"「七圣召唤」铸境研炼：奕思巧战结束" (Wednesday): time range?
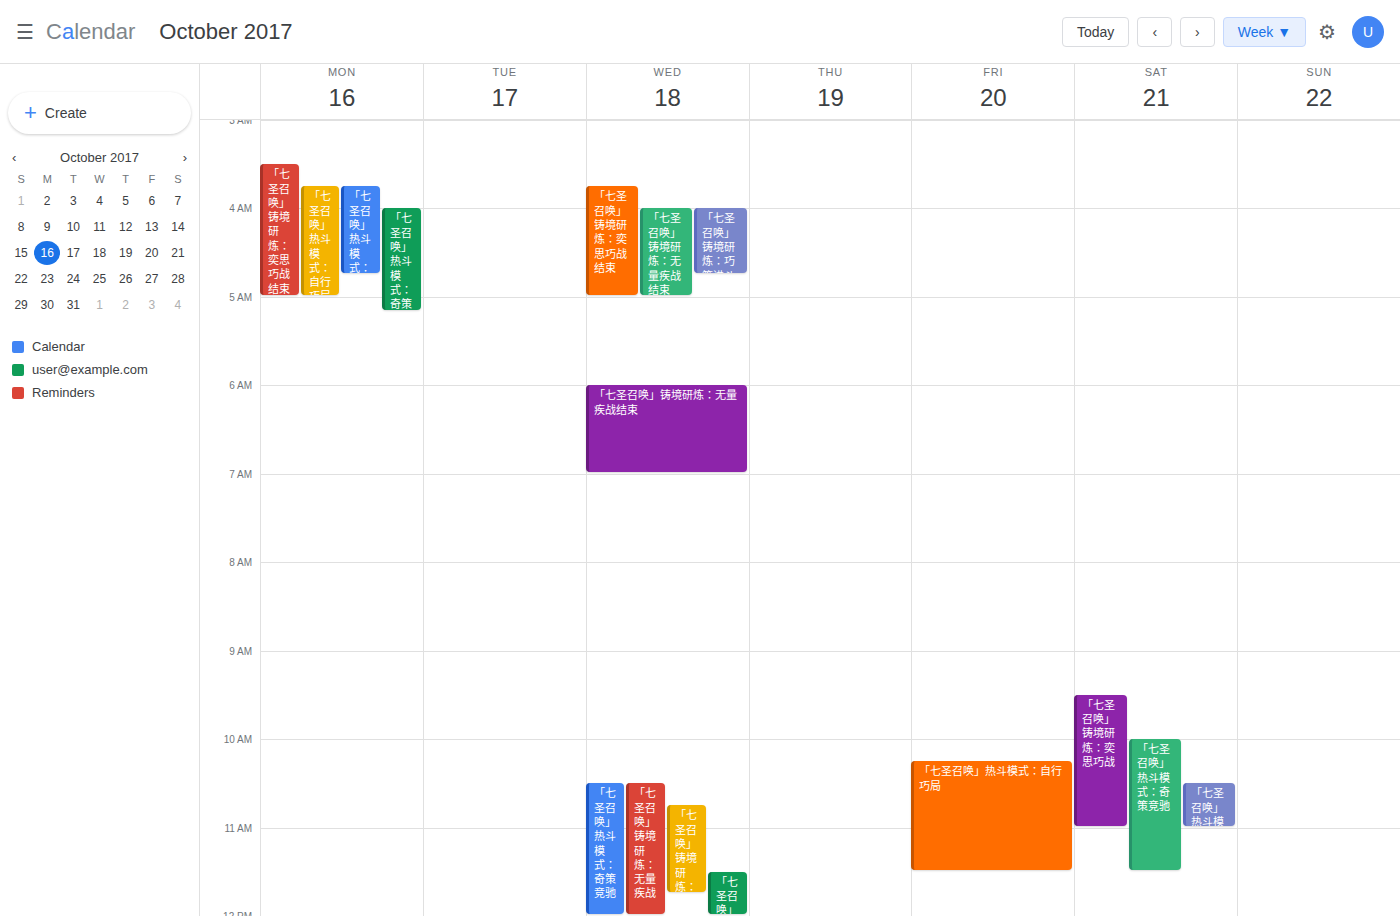
3:45 AM to 5:00 AM